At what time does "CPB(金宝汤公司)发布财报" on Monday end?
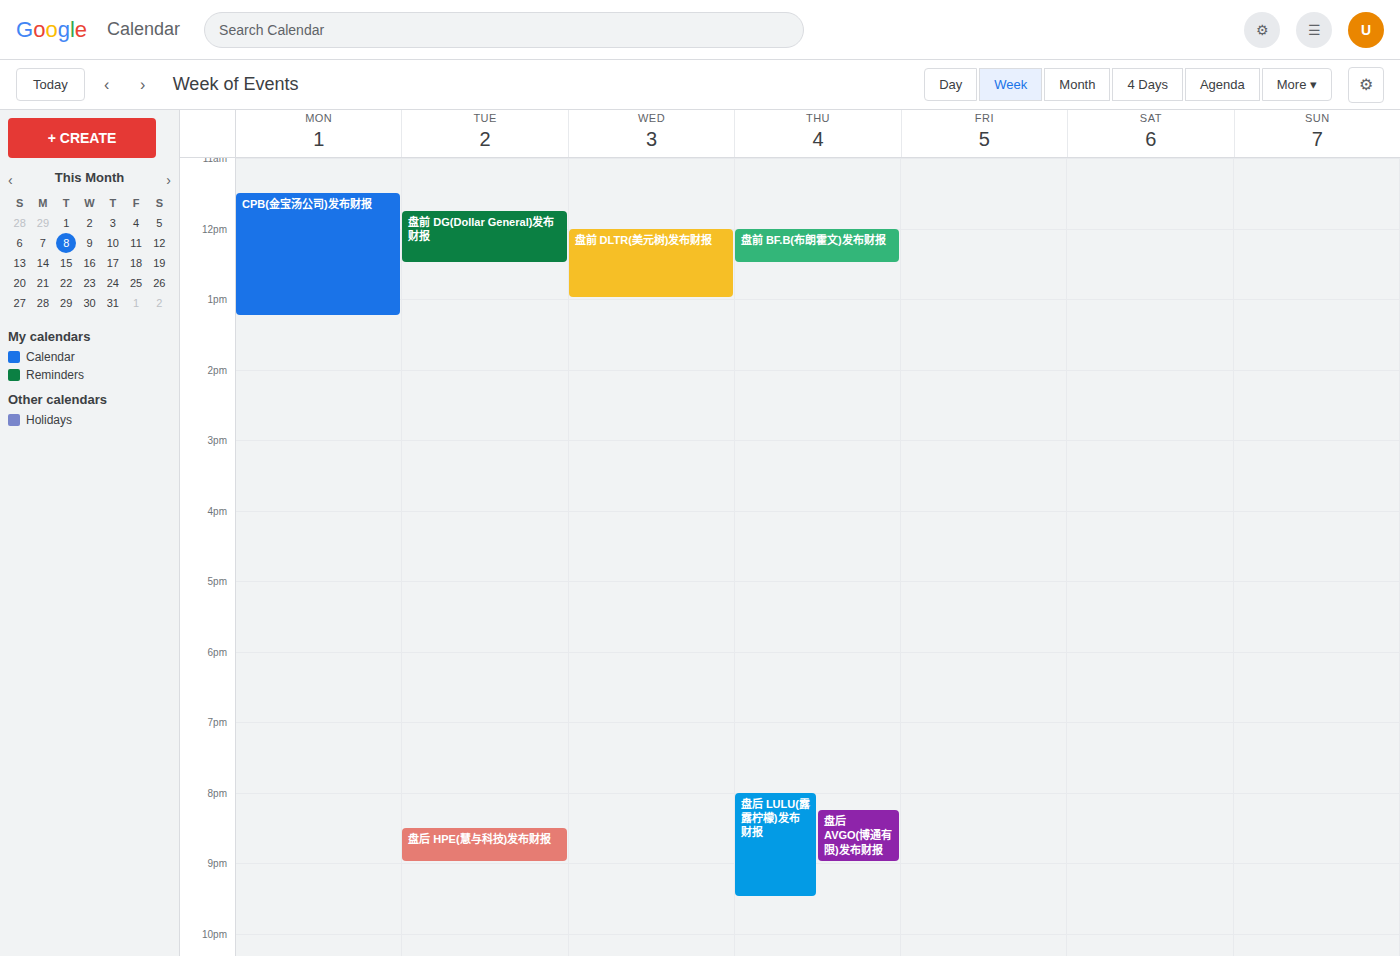
13:15